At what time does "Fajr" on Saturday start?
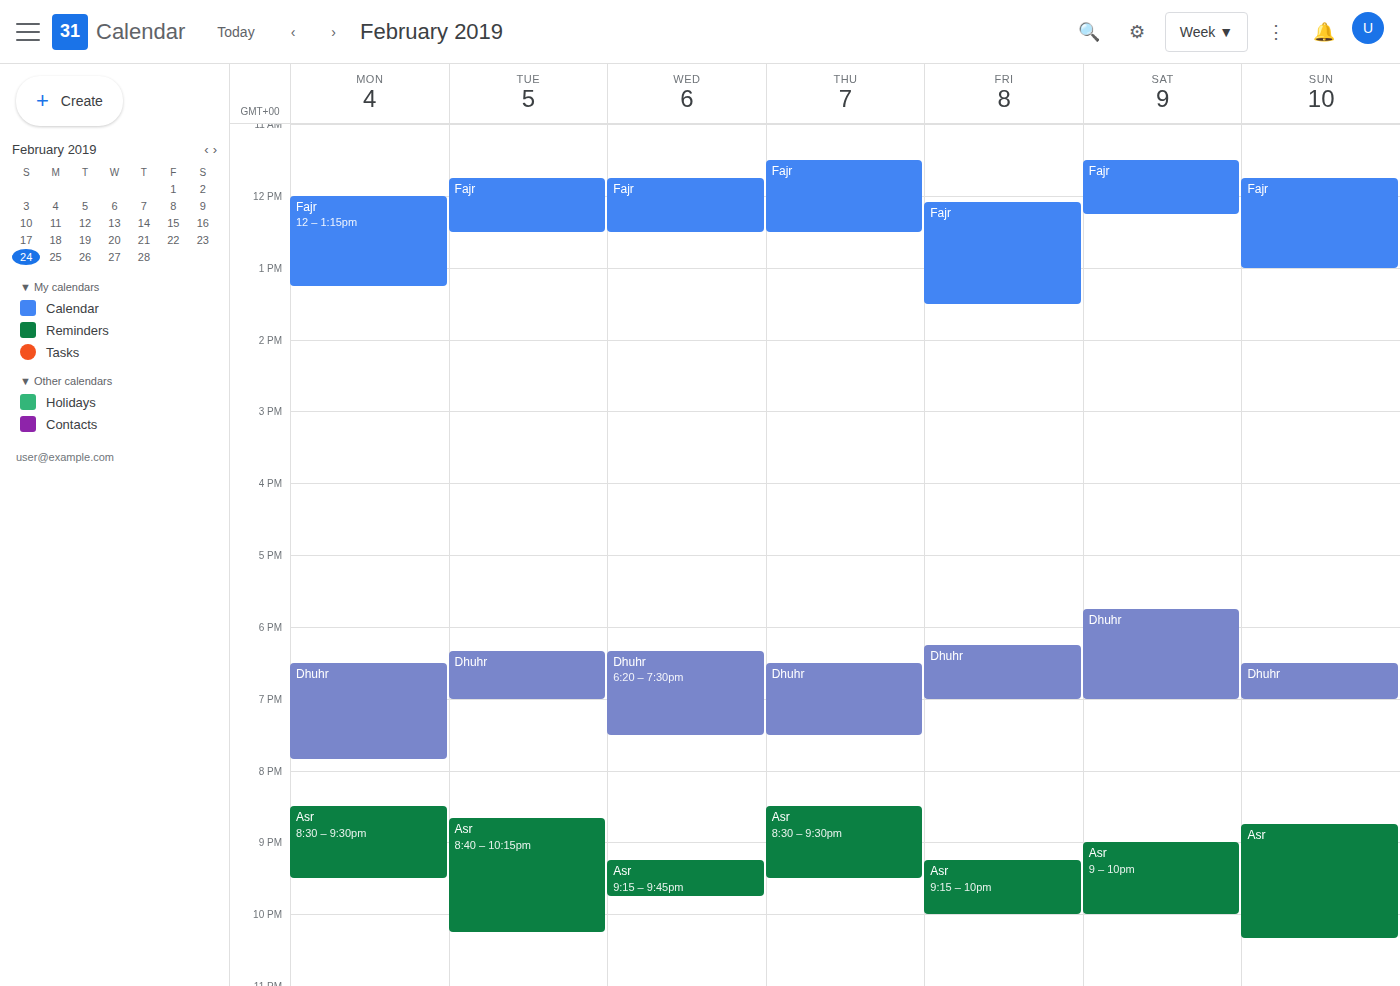
11:30